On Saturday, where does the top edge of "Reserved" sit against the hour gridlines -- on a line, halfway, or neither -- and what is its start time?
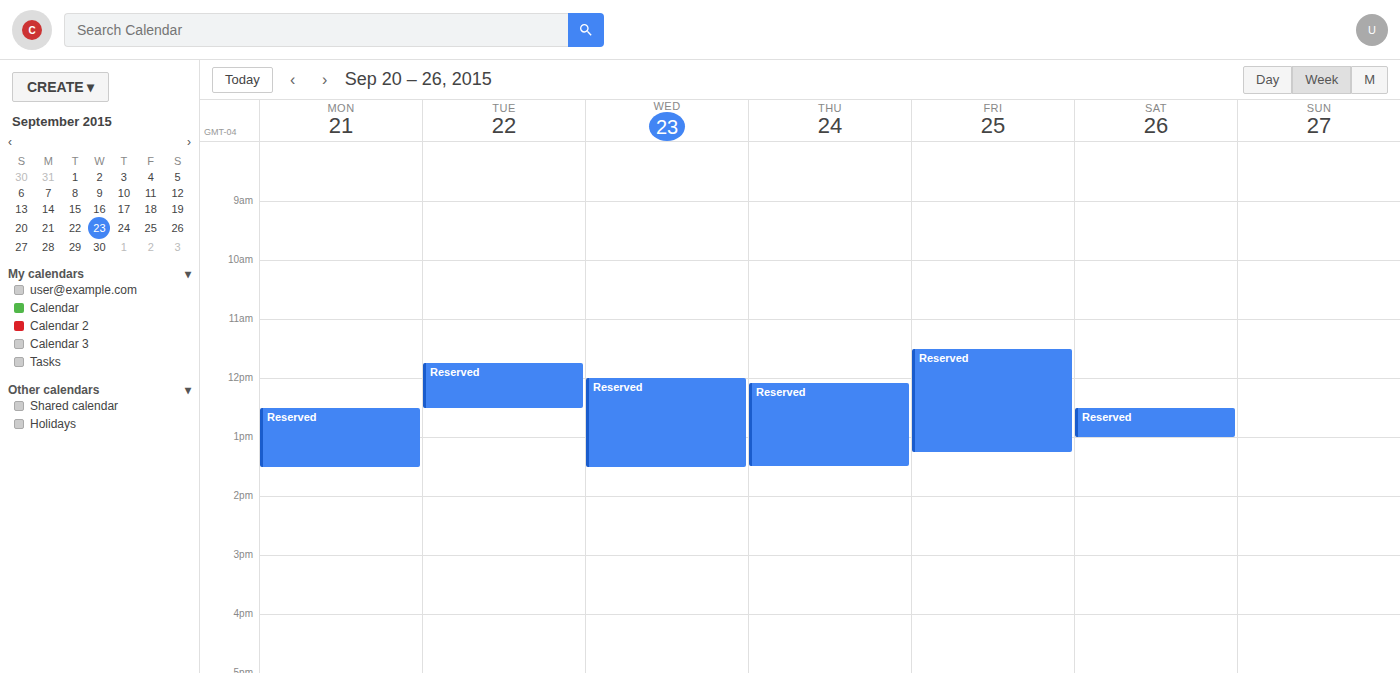
12:30 PM -- halfway between the 12 PM and 1 PM lines.